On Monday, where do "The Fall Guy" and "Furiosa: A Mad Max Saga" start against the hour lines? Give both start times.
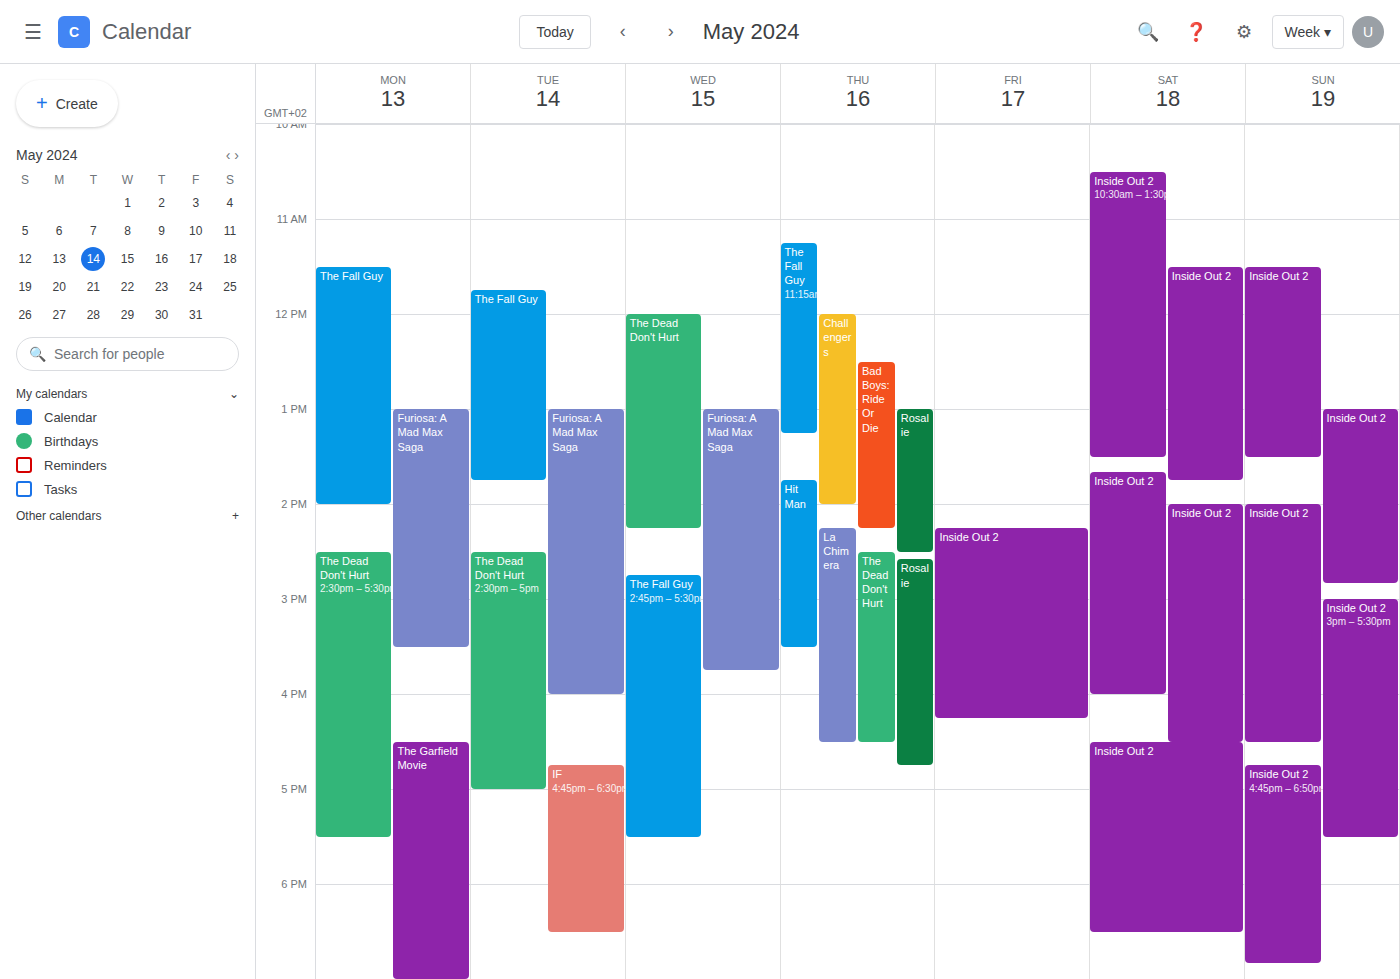
"The Fall Guy": 11:30 AM, halfway between the 11 AM and 12 PM lines. "Furiosa: A Mad Max Saga": 1:00 PM, exactly on the 1 PM line.